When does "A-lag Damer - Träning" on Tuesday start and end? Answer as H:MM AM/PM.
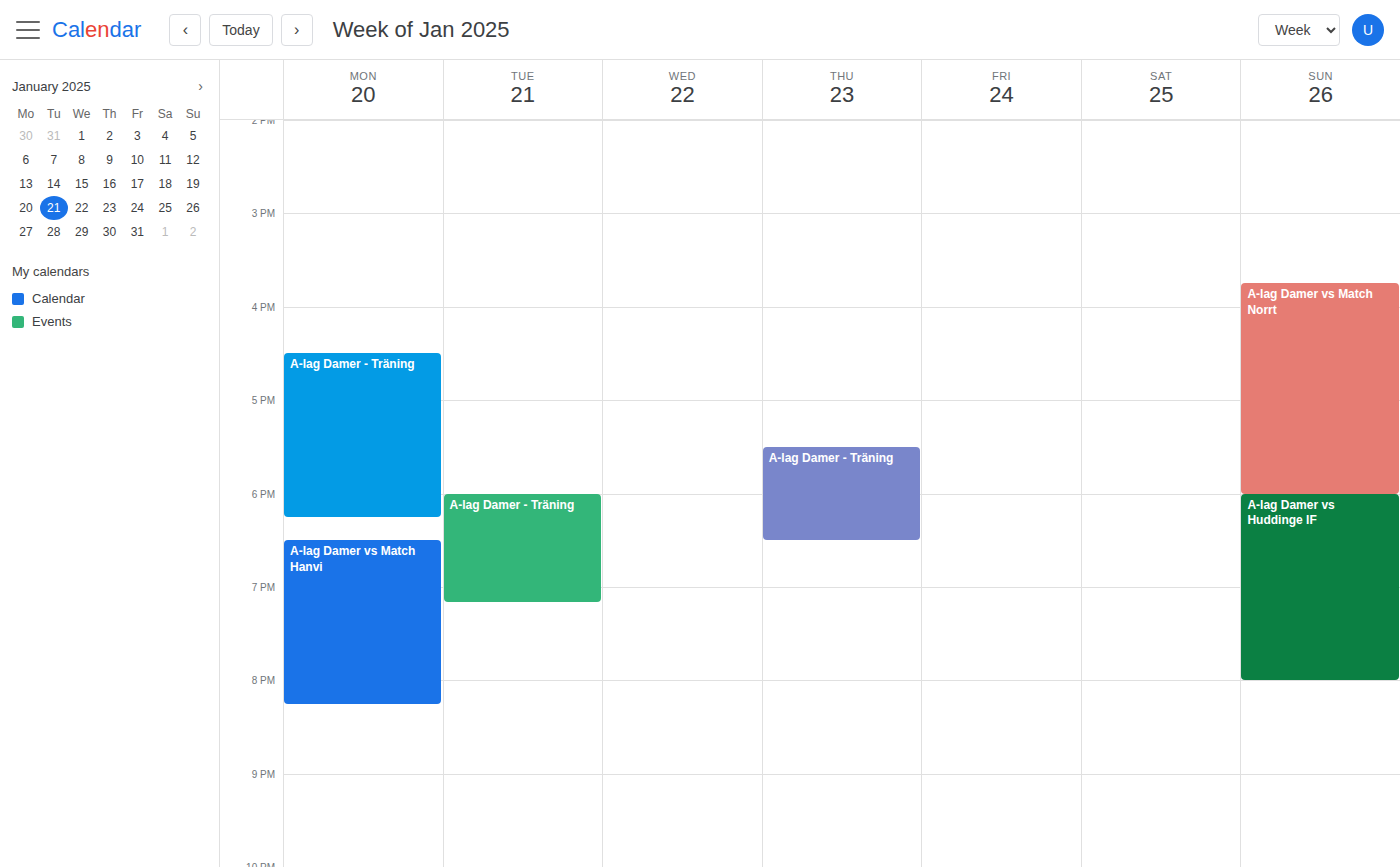
6:00 PM to 7:10 PM